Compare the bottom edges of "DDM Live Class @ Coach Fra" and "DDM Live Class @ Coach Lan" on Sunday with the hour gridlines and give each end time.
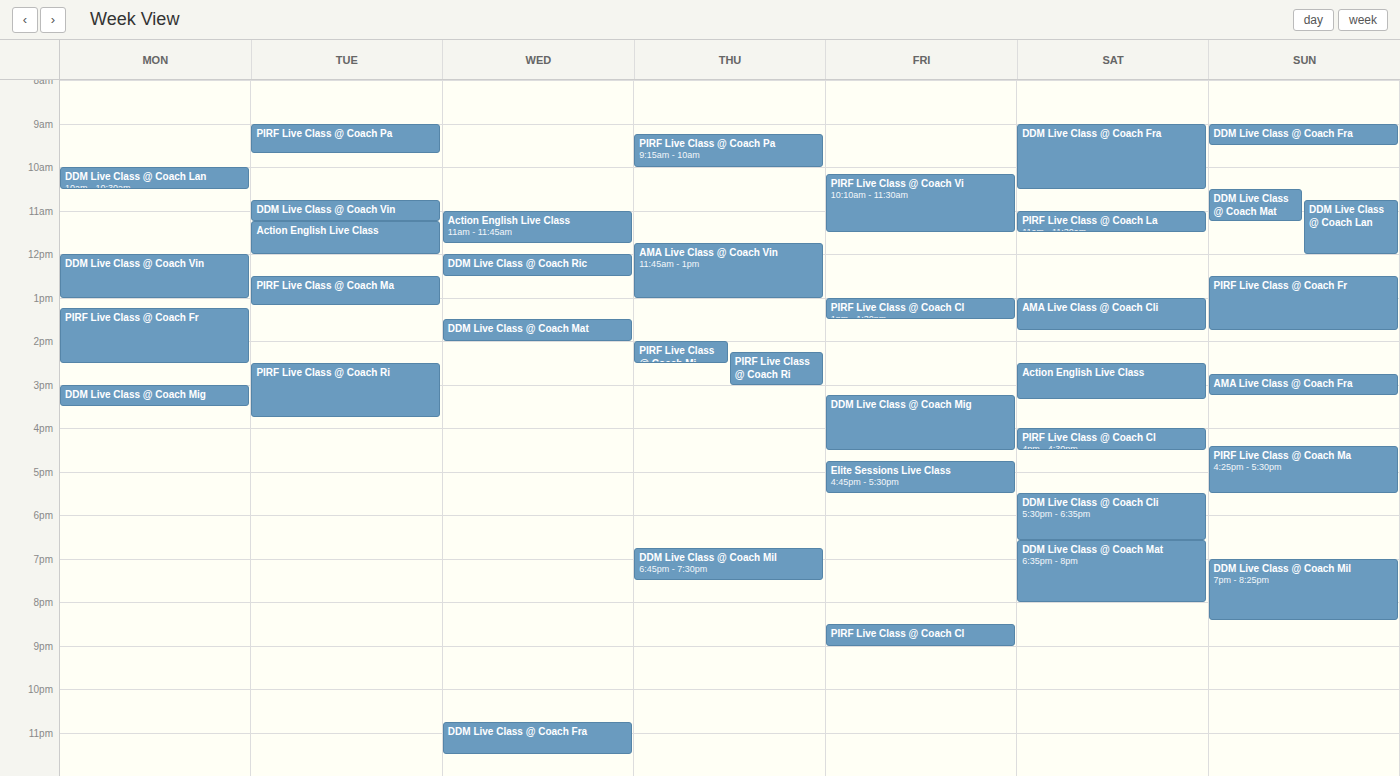
"DDM Live Class @ Coach Fra": 9:30 AM, halfway between the 9 AM and 10 AM lines. "DDM Live Class @ Coach Lan": 12:00 PM, exactly on the 12 PM line.